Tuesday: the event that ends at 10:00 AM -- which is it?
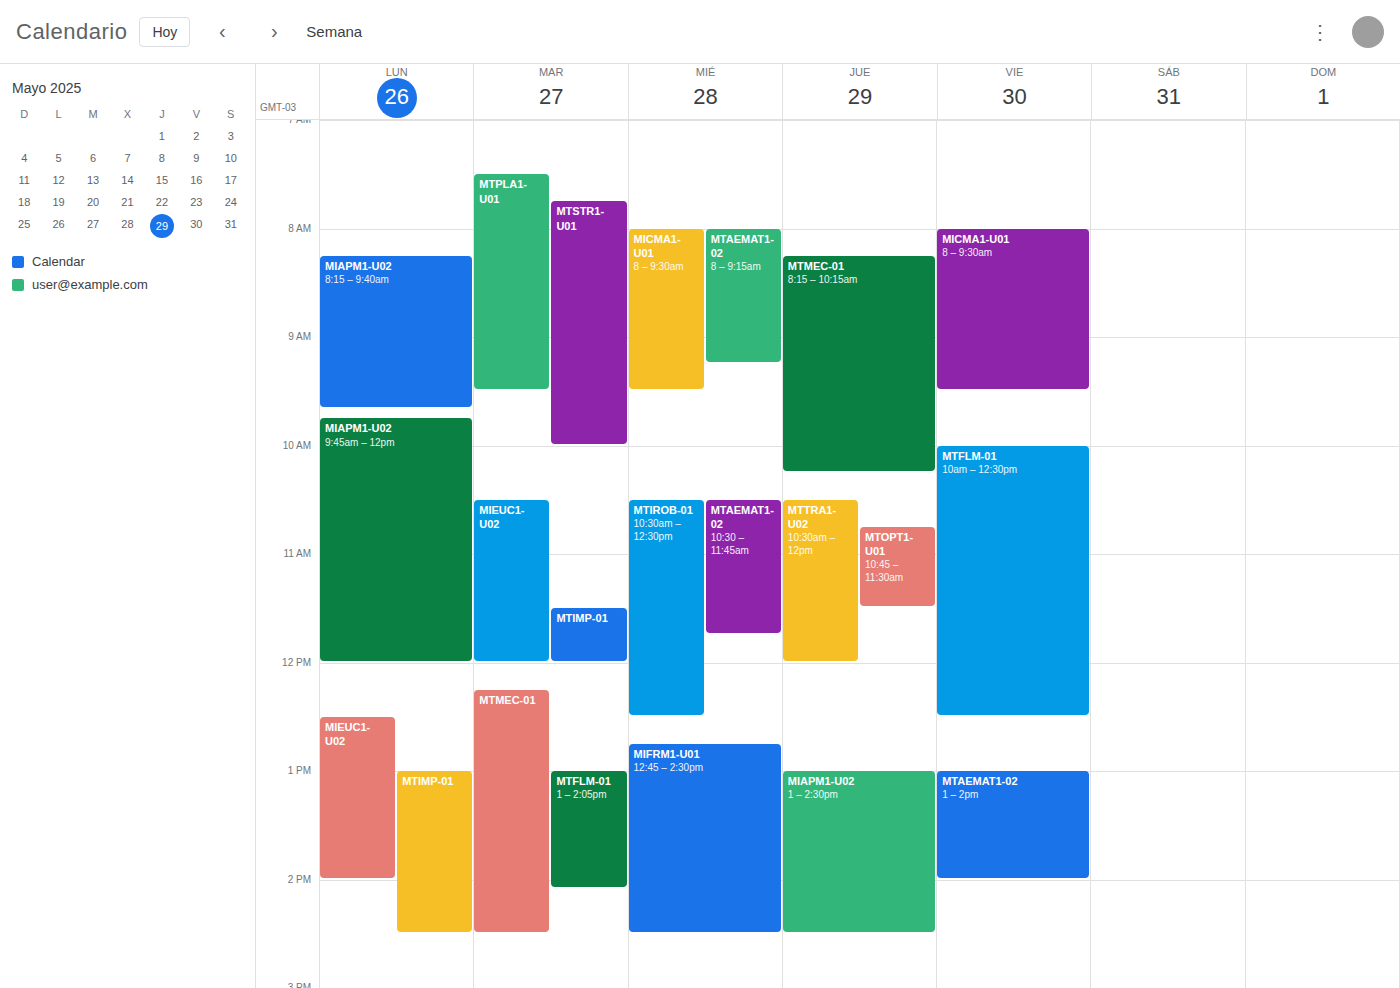
"MTSTR1-U01"